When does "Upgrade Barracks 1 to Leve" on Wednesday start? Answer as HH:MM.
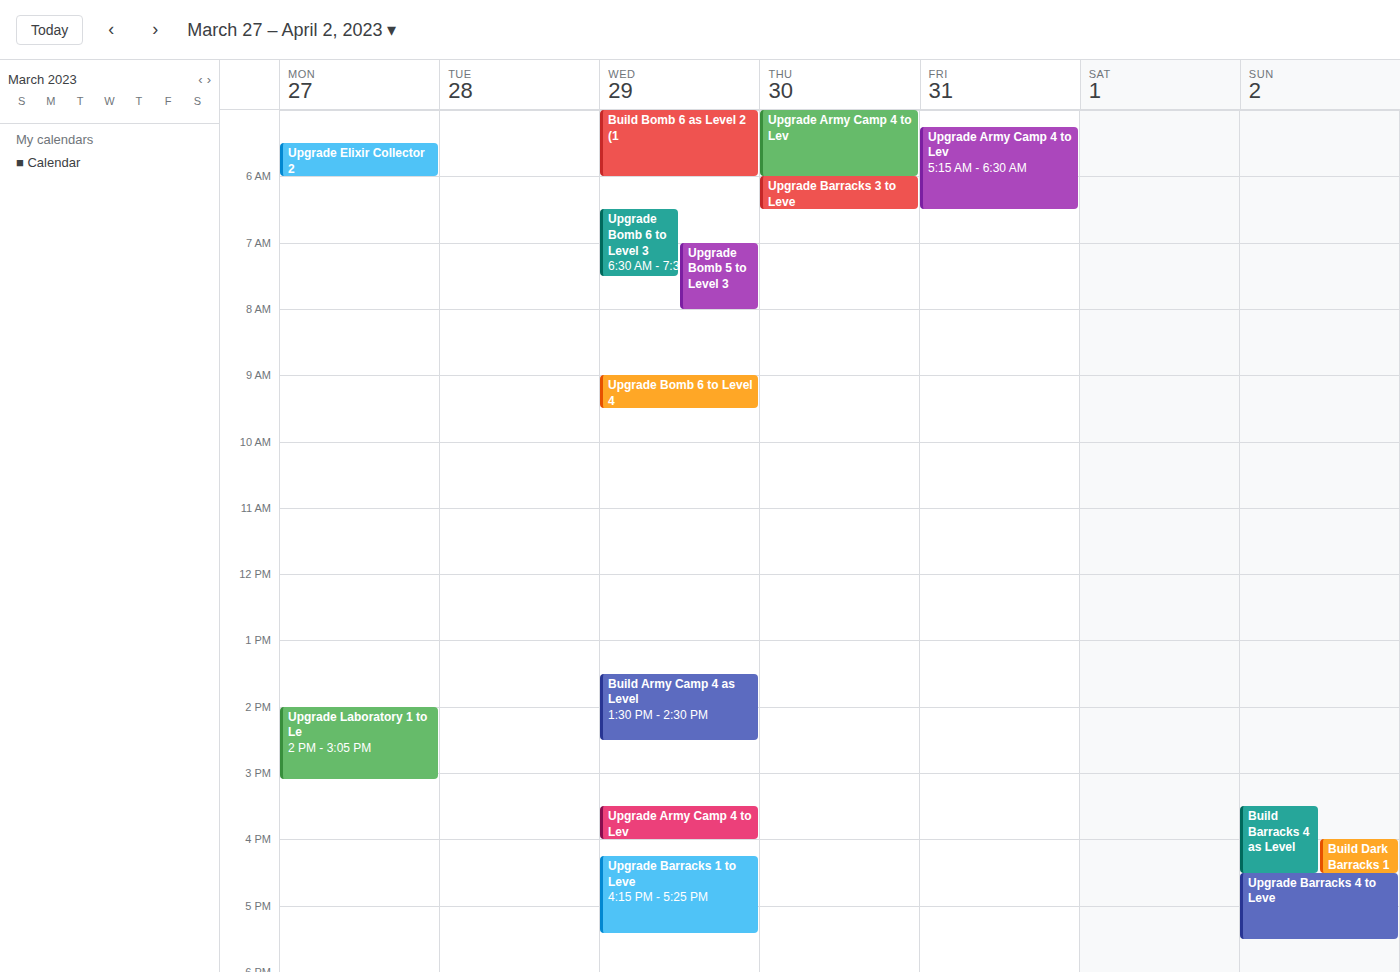
16:15